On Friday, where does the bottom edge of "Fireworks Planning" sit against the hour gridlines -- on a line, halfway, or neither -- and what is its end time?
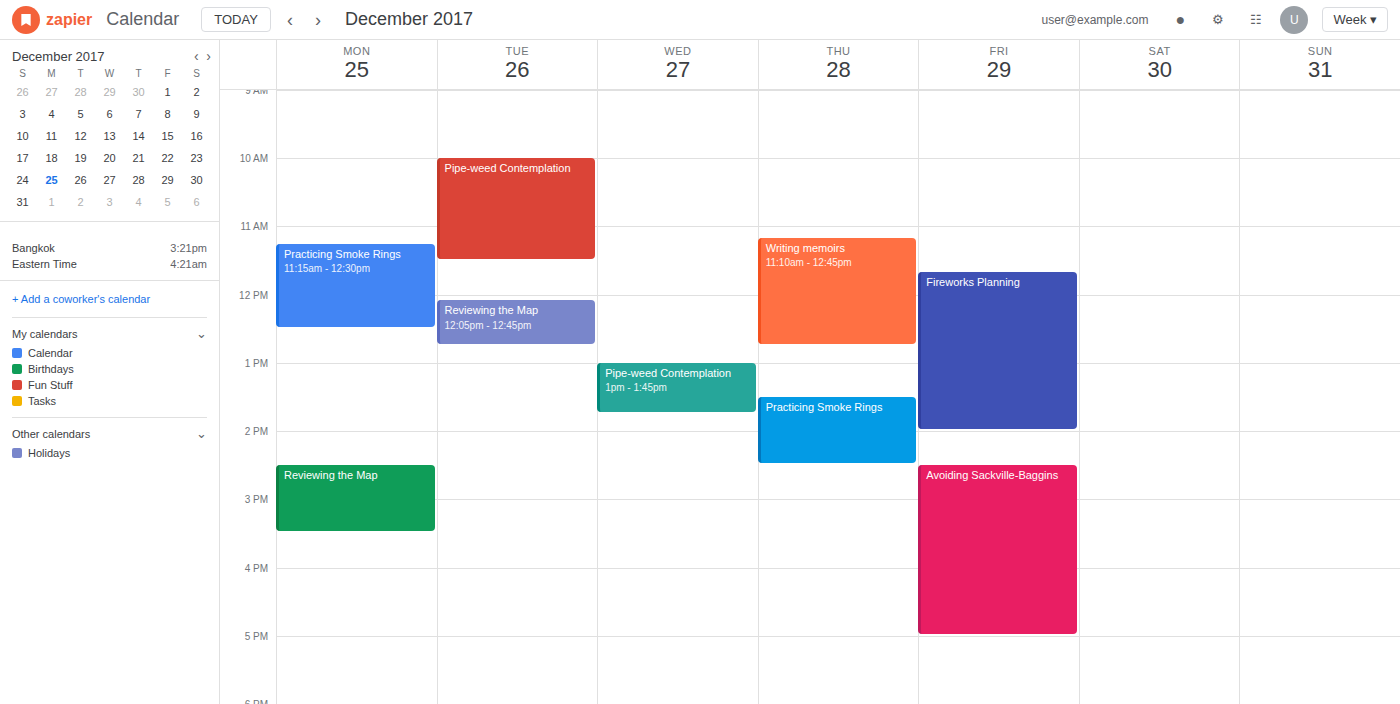
14:00 -- exactly on the 14:00 line.